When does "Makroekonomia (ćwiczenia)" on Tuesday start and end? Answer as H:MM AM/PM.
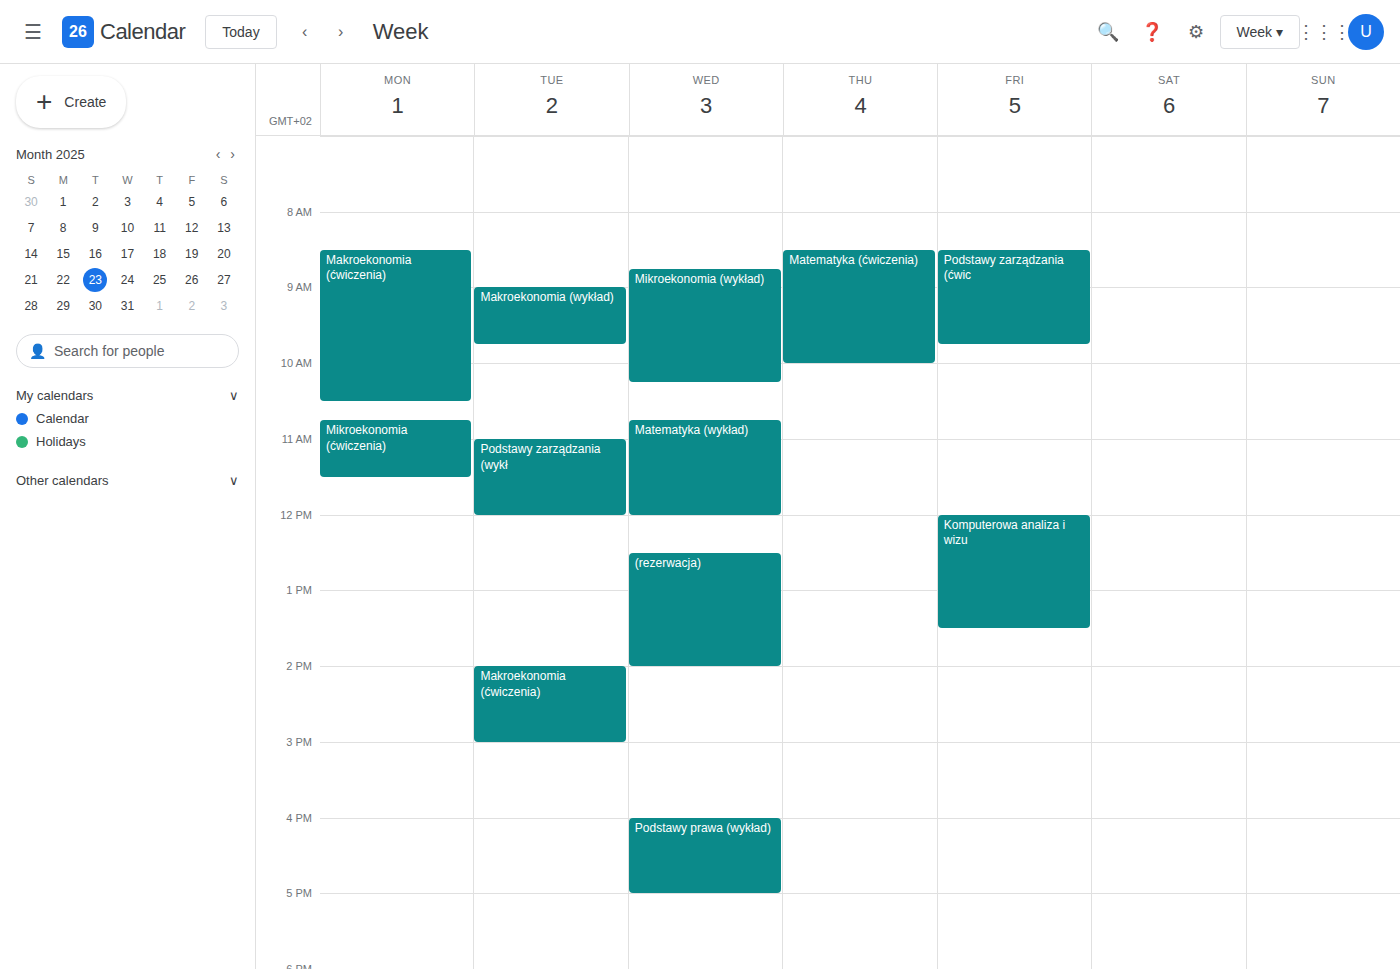
2:00 PM to 3:00 PM